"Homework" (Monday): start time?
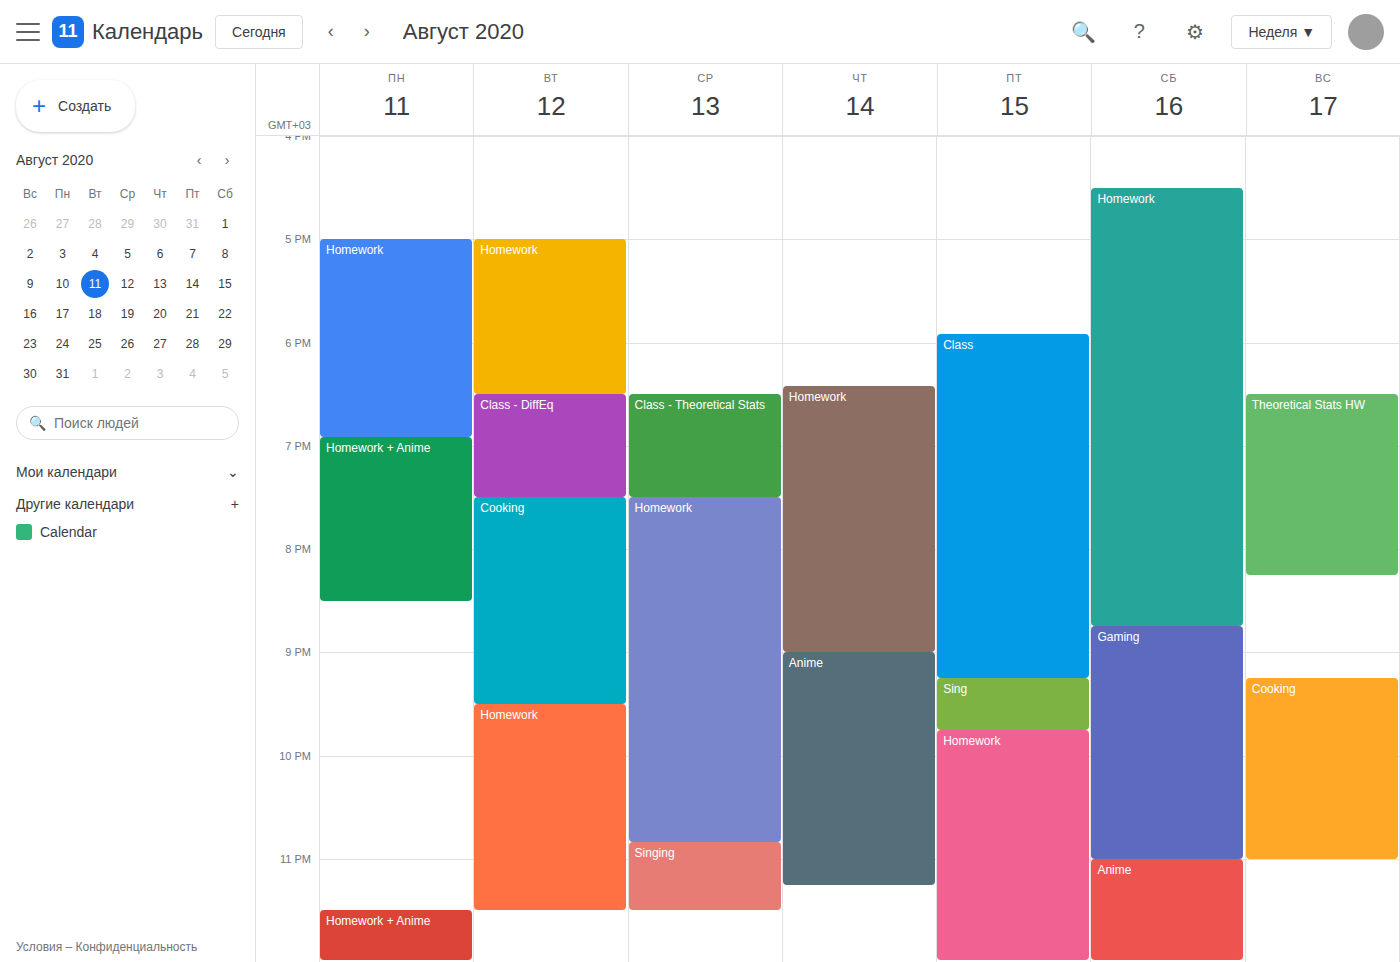
5:00 PM